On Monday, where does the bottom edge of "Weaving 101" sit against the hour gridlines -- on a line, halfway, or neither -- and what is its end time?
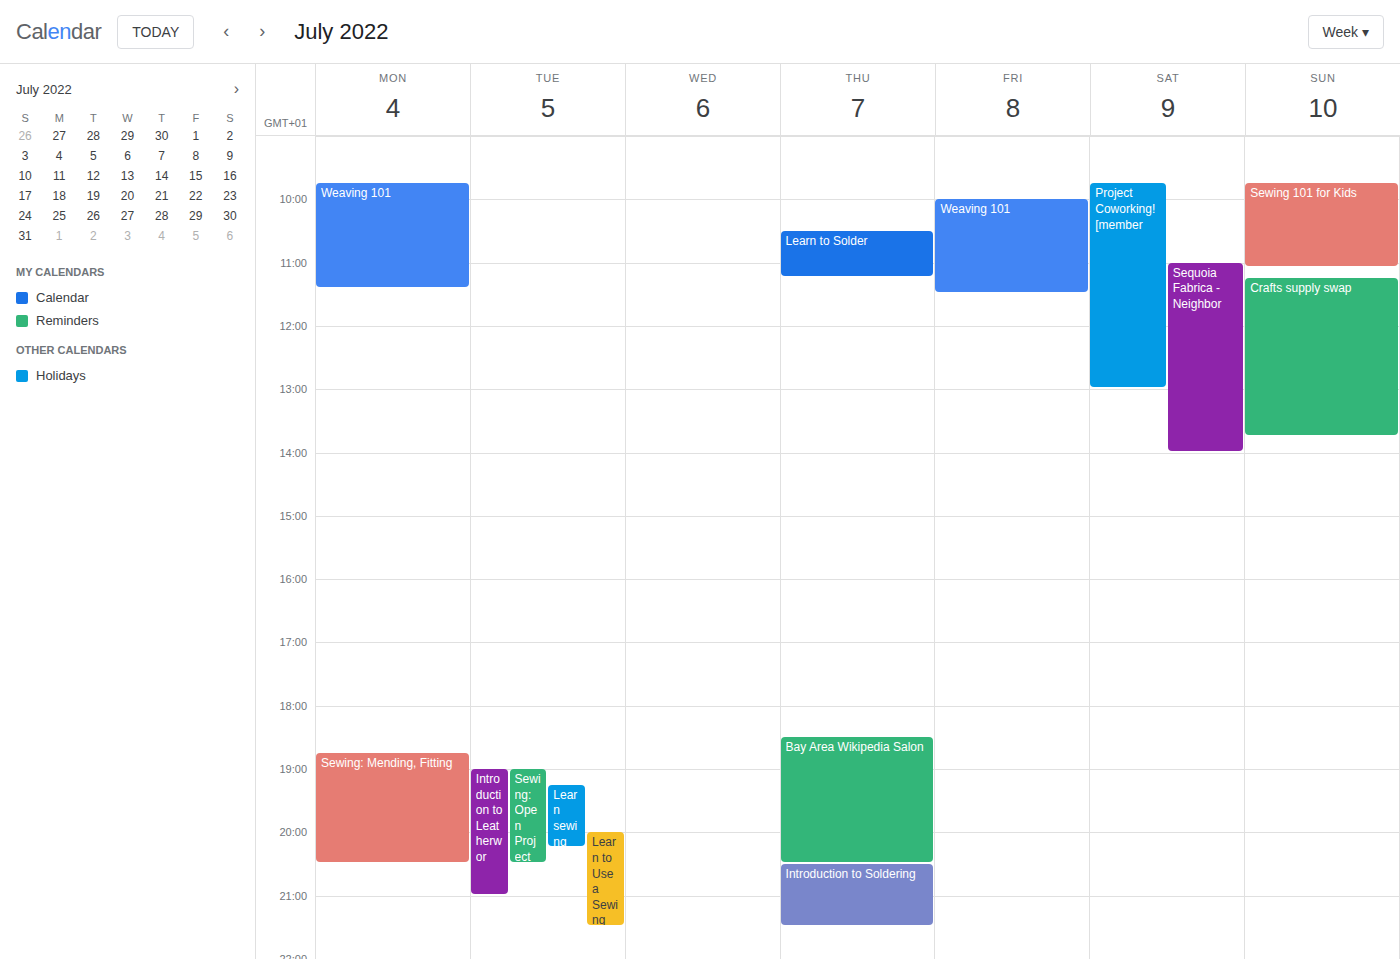
11:25 AM -- neither: 25 minutes below the 11 AM line and 35 minutes above the 12 PM line.